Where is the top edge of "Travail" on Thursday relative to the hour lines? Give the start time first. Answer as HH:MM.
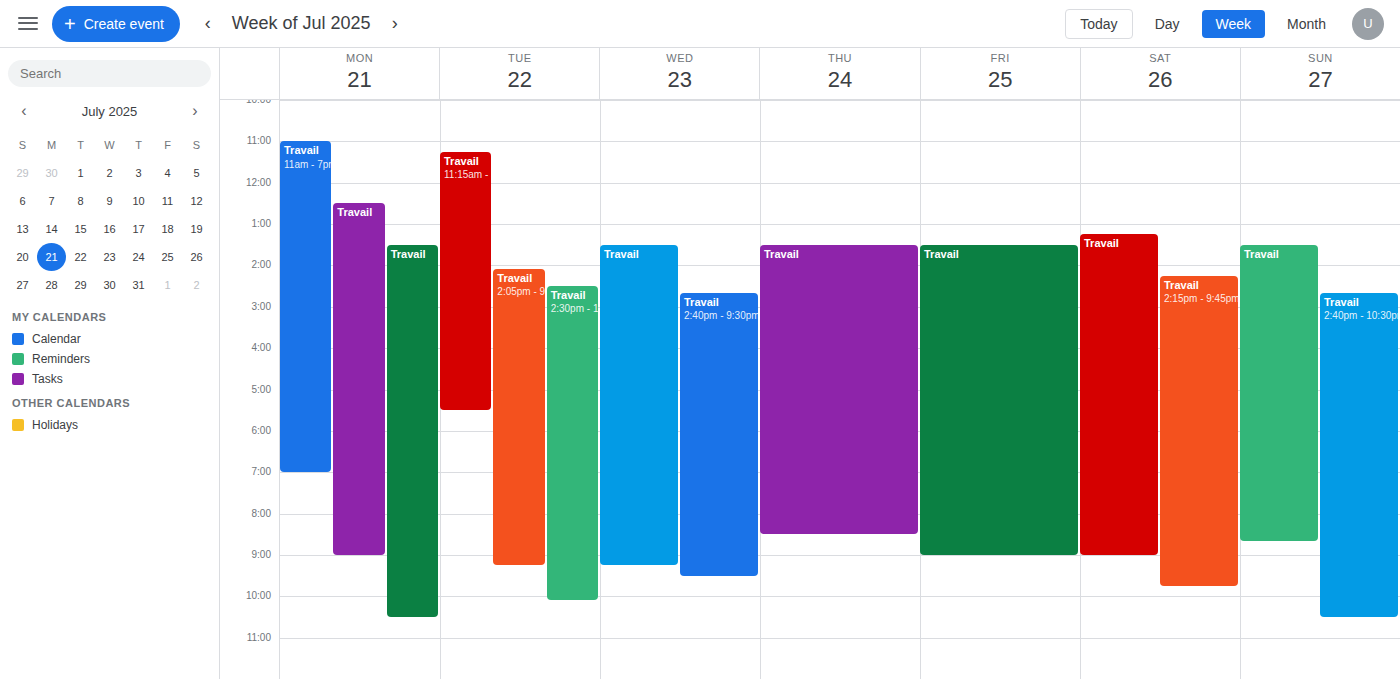
13:30 -- halfway between the 13:00 and 14:00 lines.